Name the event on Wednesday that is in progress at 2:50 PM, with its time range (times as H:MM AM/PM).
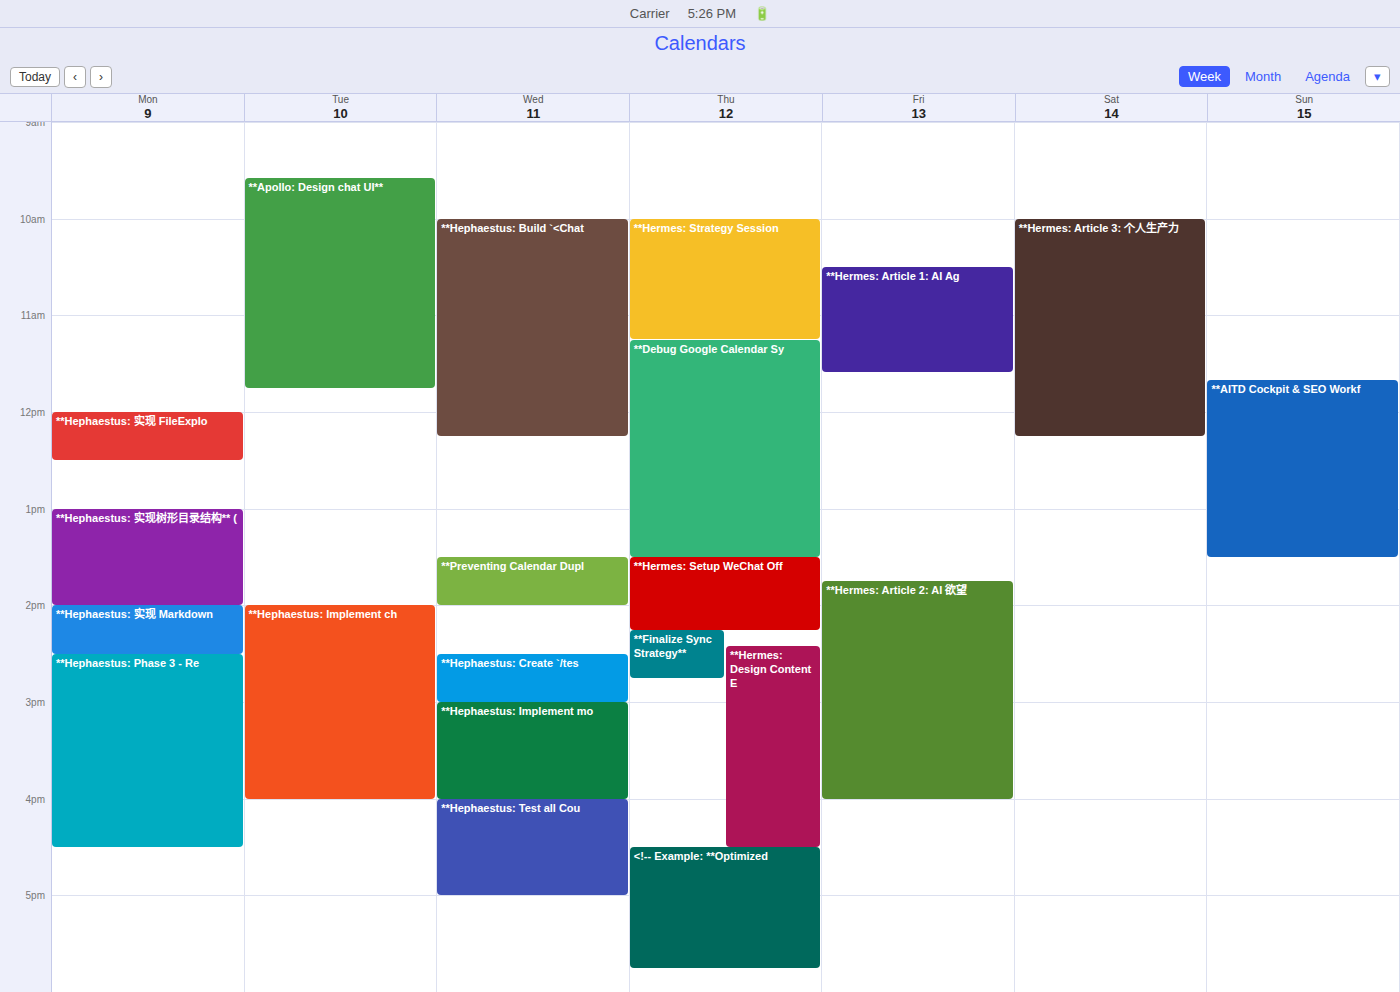
"**Hephaestus: Create `/tes", 2:30 PM to 3:00 PM